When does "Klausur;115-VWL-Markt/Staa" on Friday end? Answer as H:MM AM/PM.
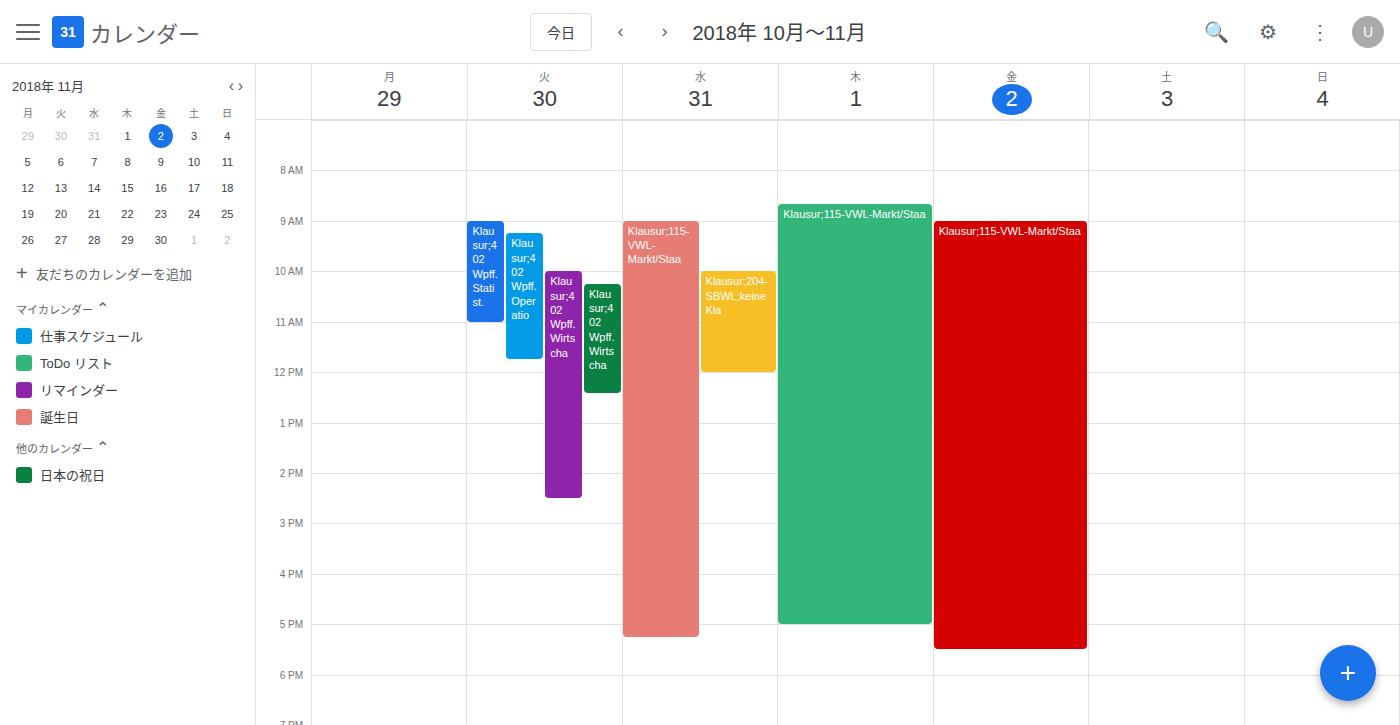
5:30 PM